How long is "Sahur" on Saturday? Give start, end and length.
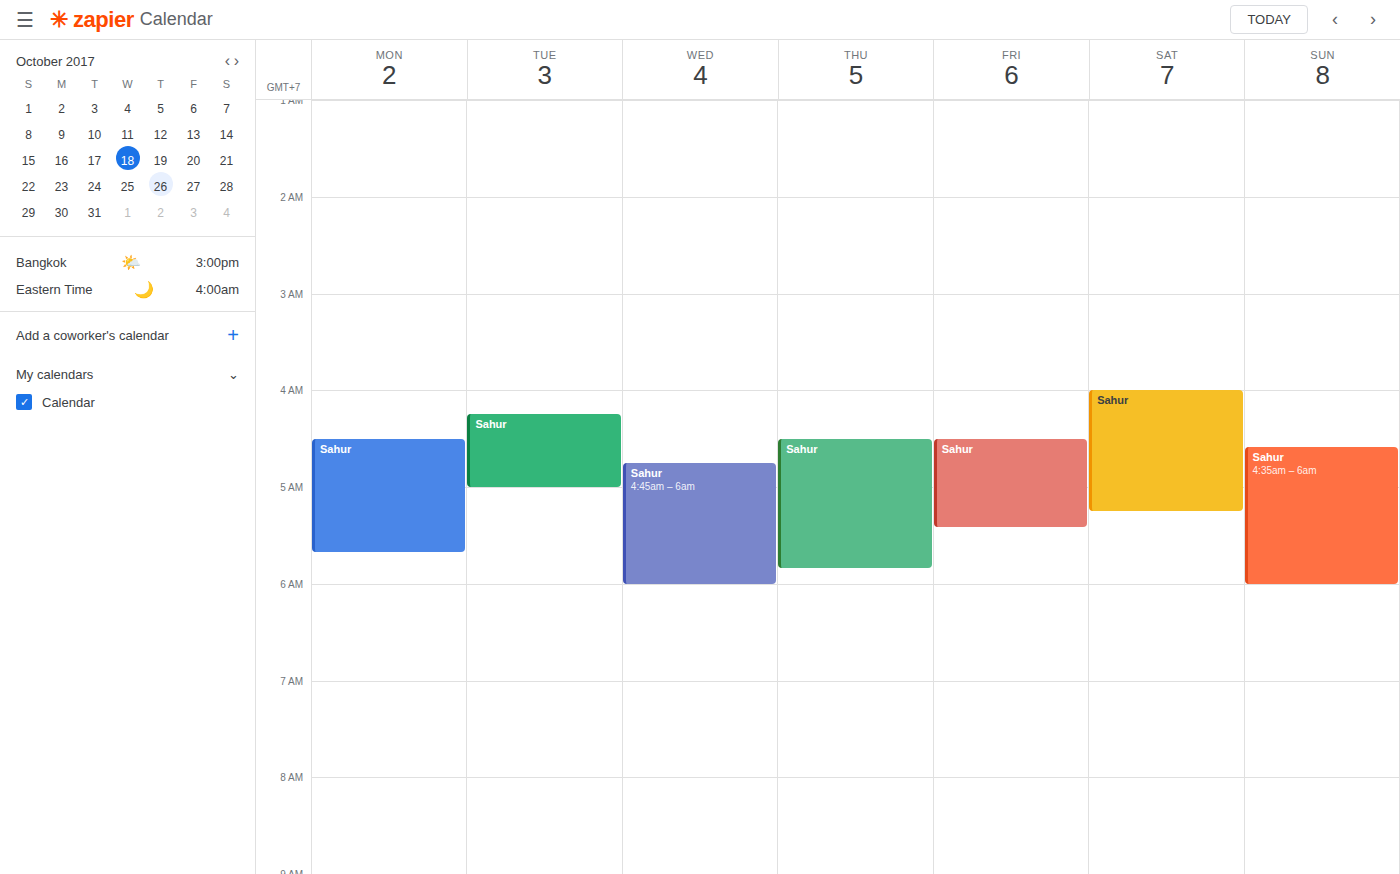
4:00 AM to 5:15 AM, 1 hour 15 minutes